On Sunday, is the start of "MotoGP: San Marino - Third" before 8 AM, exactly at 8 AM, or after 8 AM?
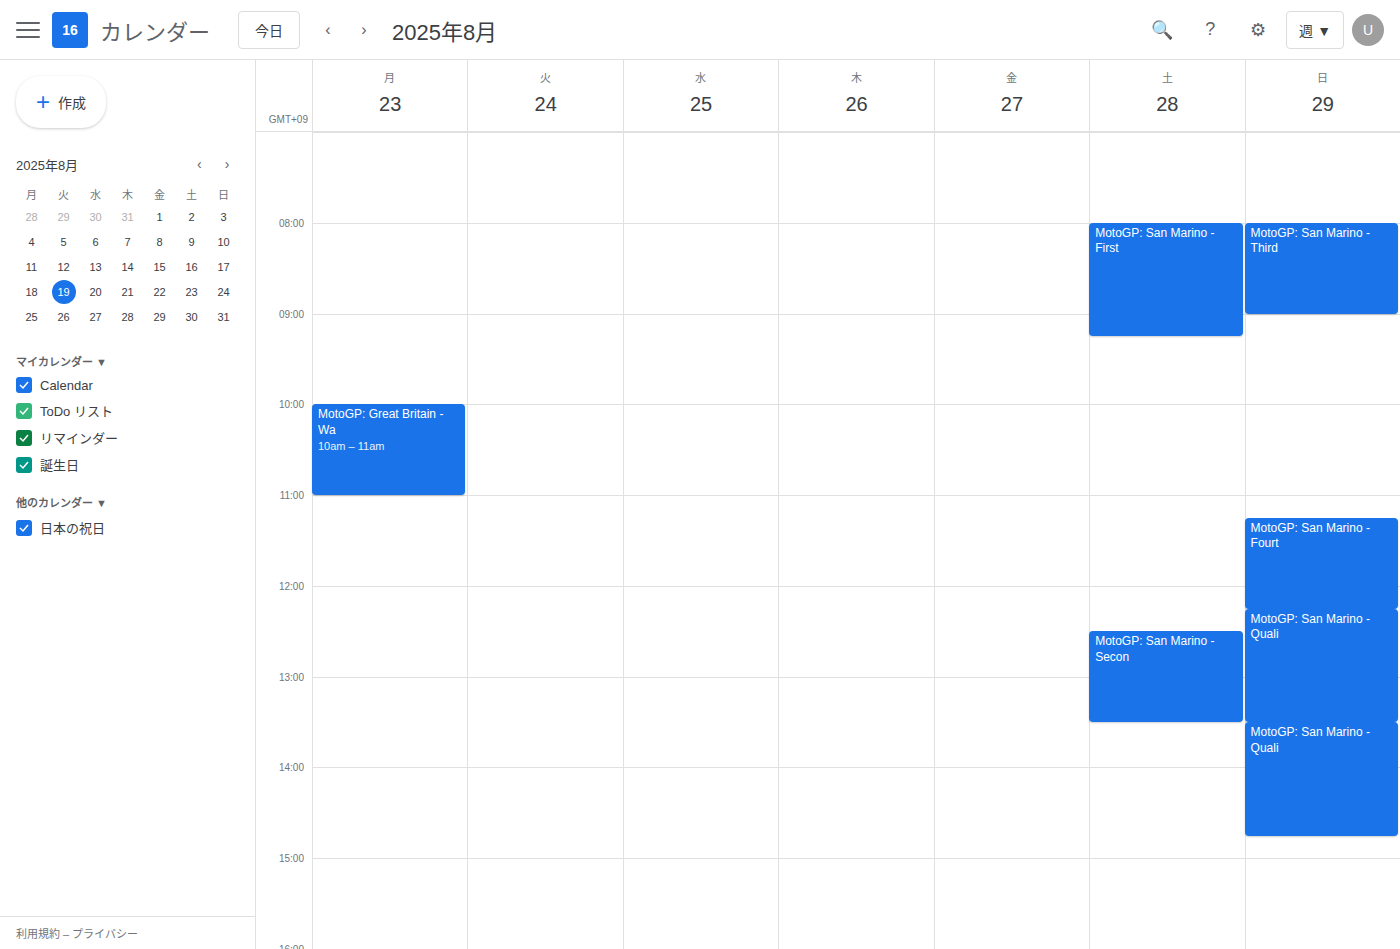
8:00 AM -- exactly at 8 AM, on the 8 AM line.